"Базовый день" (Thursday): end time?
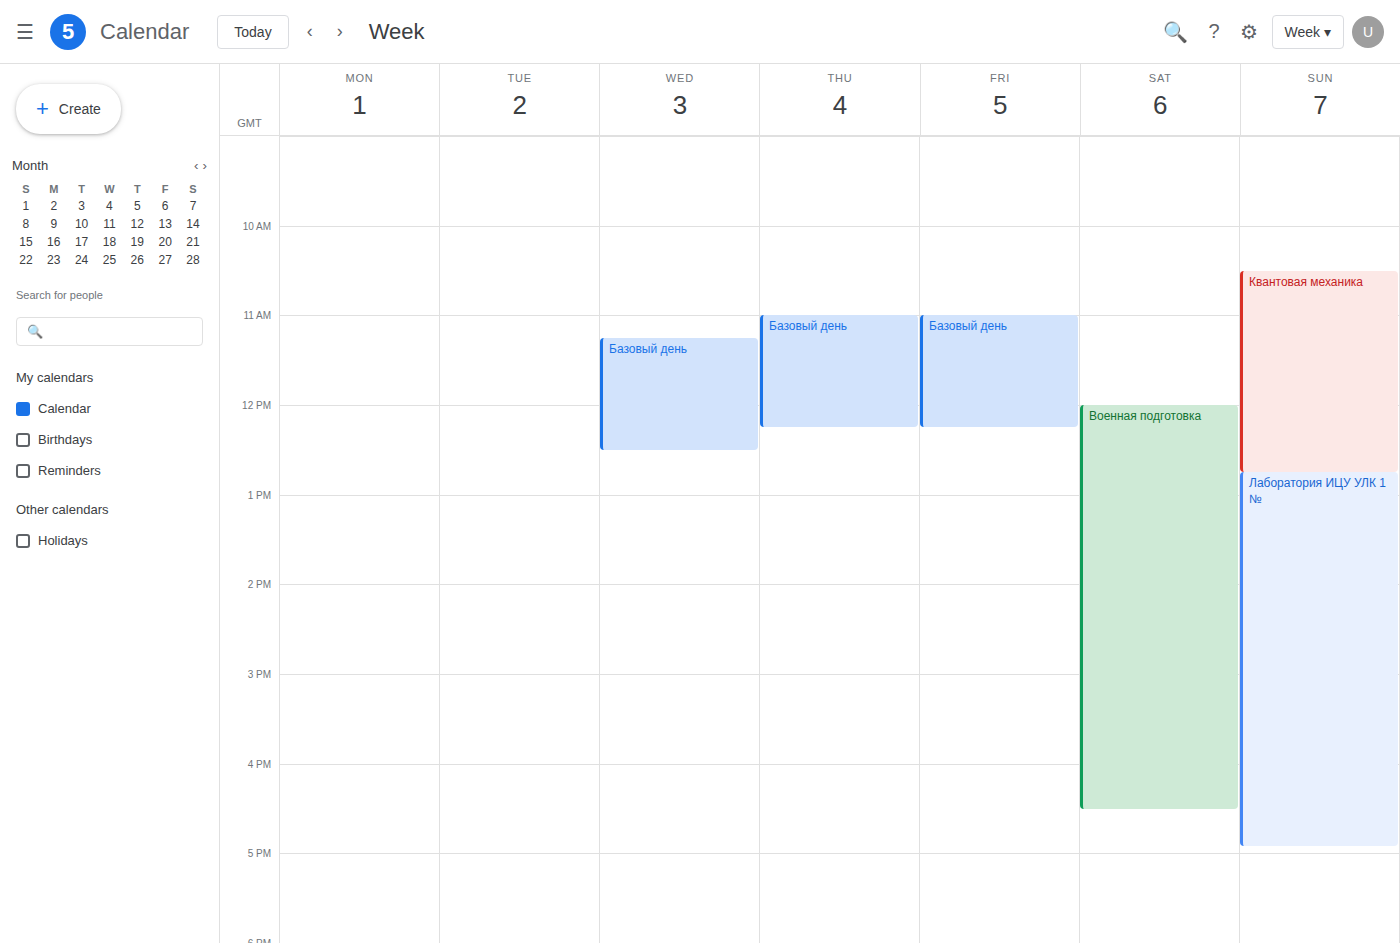
12:15 PM